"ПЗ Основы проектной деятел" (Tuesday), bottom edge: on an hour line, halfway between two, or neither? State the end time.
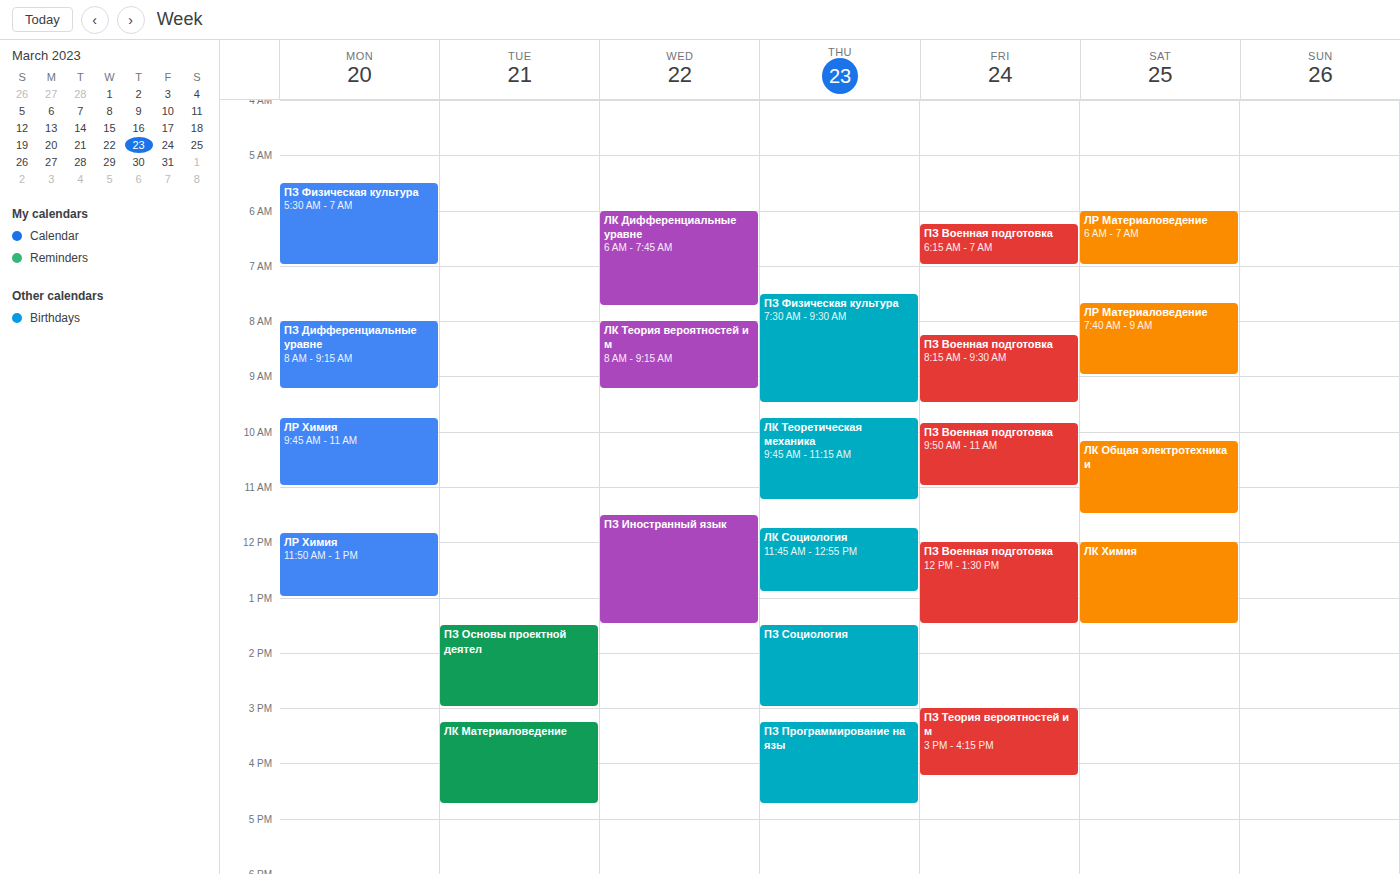
3:00 PM -- exactly on the 3 PM line.